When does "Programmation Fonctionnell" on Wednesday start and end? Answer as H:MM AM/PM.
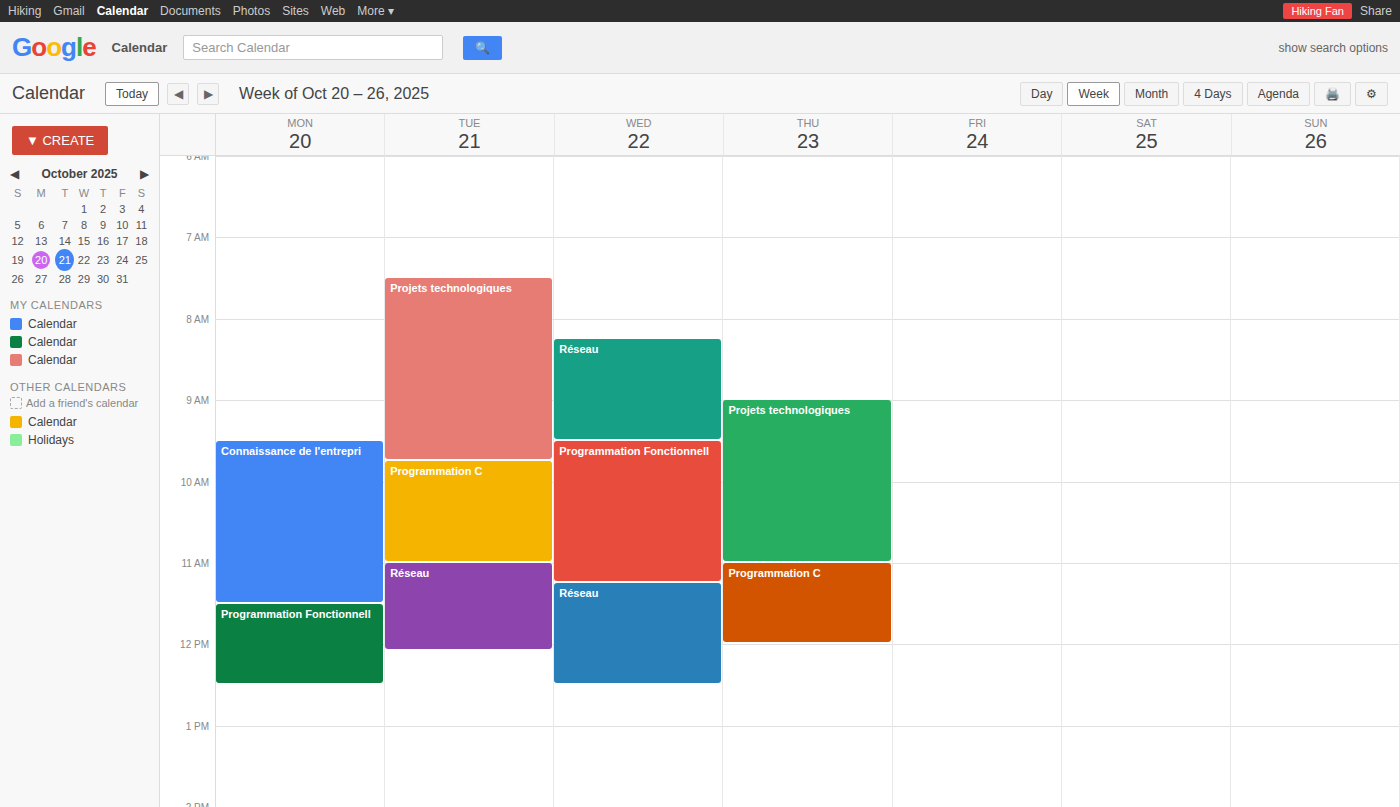
9:30 AM to 11:15 AM